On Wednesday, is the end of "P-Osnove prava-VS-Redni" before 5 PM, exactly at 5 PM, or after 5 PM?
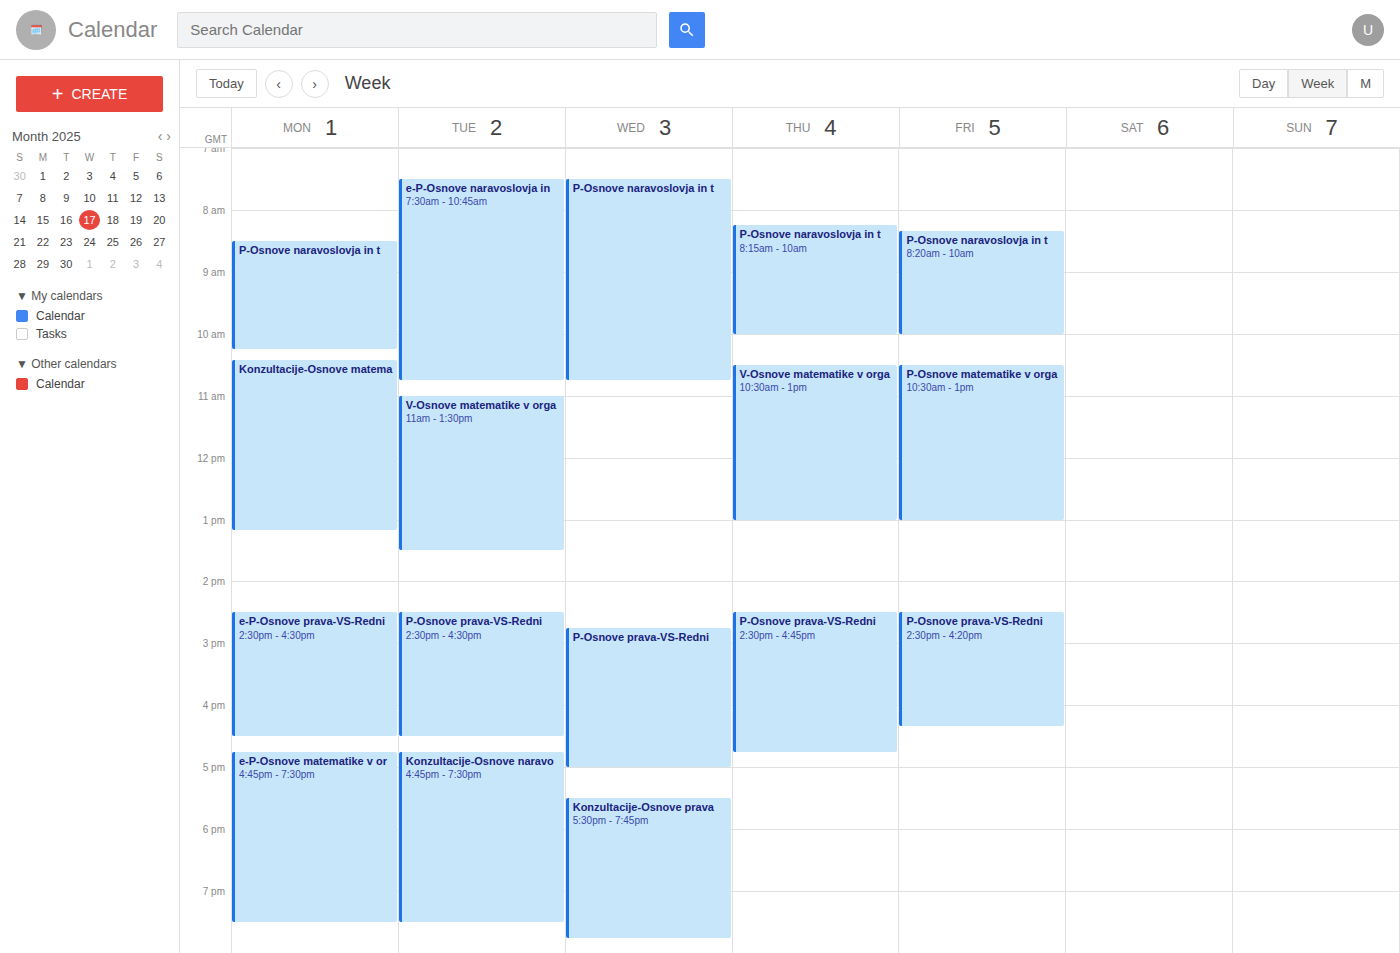
5:00 PM -- exactly at 5 PM, on the 5 PM line.